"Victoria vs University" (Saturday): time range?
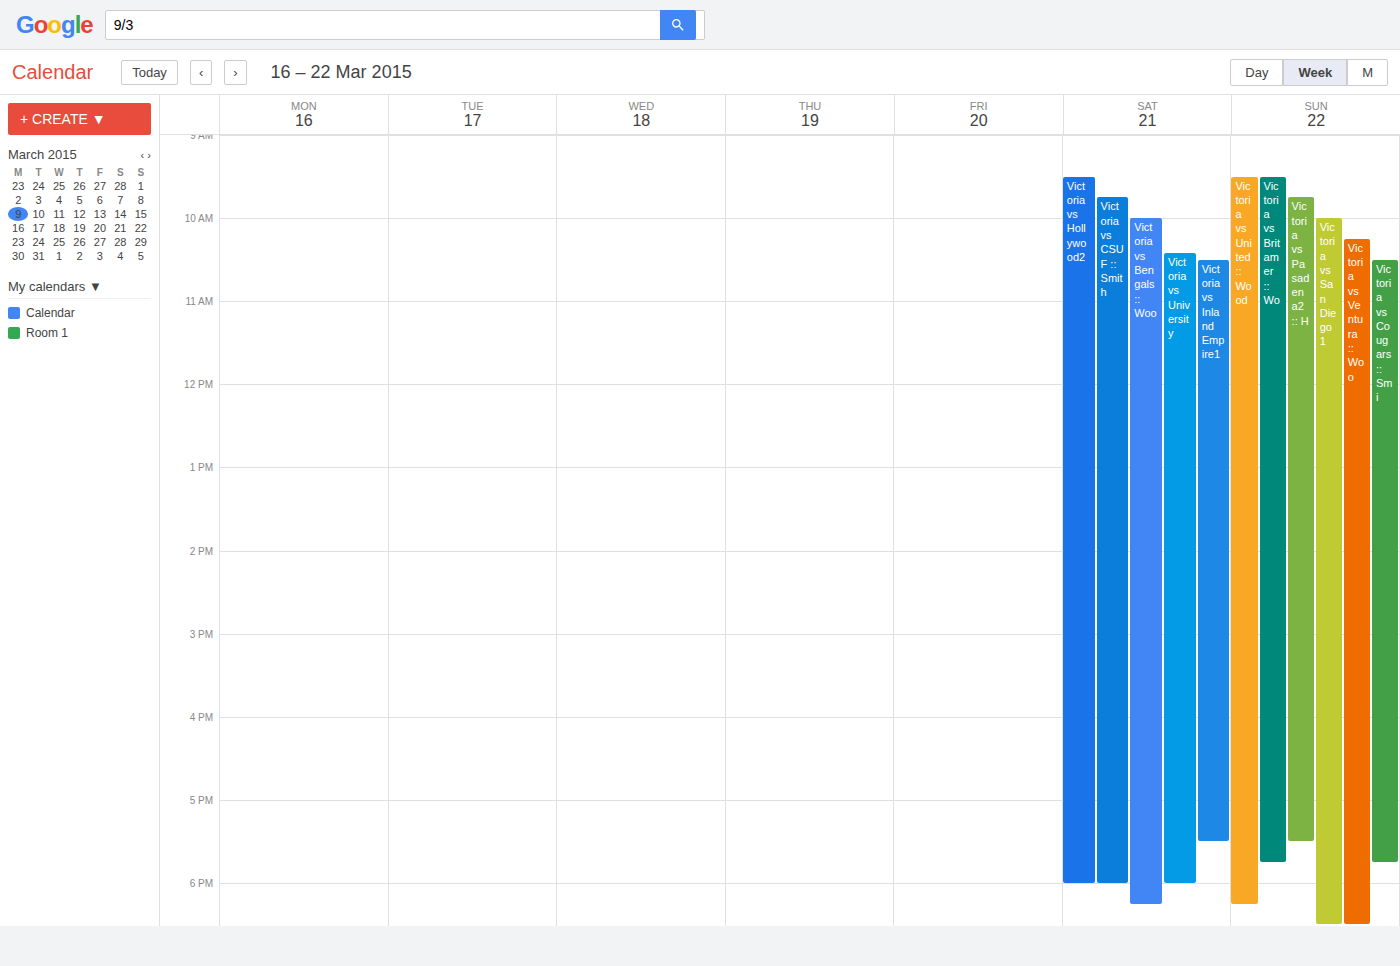
10:25 AM to 6:00 PM